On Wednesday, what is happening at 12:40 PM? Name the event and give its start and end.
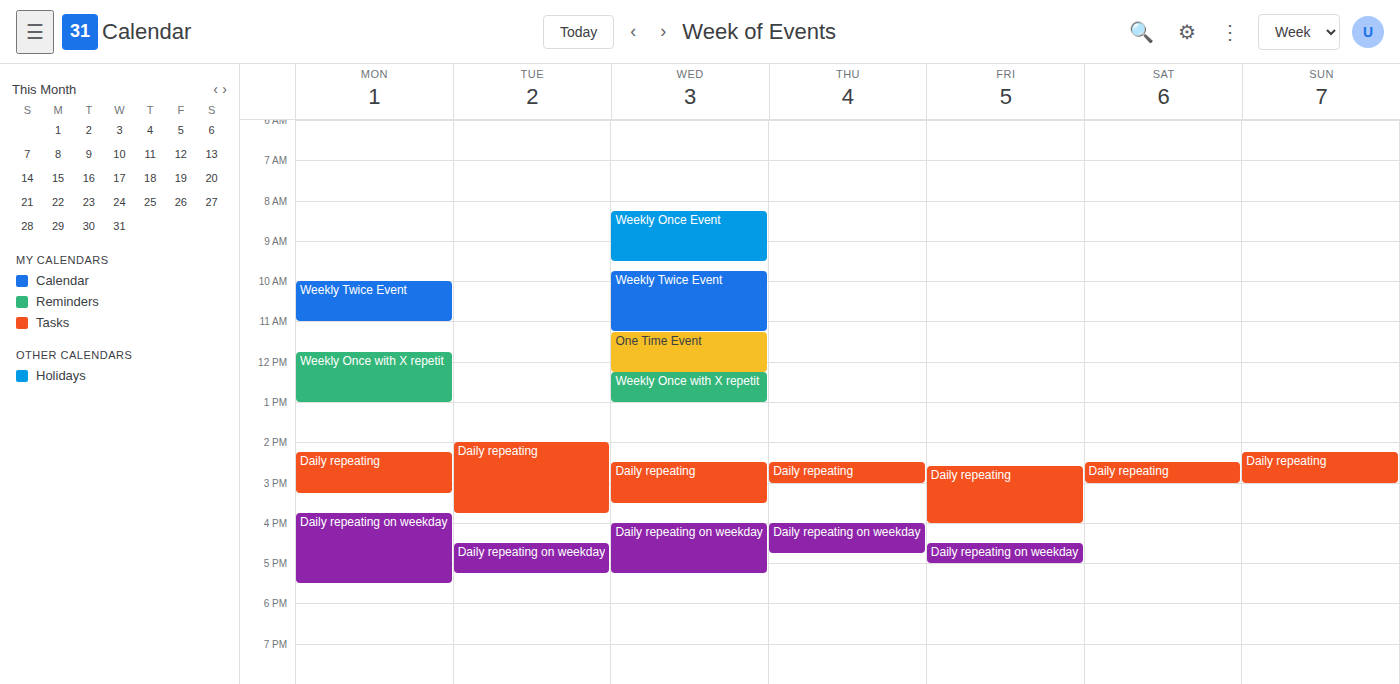
"Weekly Once with X repetit", 12:15 PM to 1:00 PM